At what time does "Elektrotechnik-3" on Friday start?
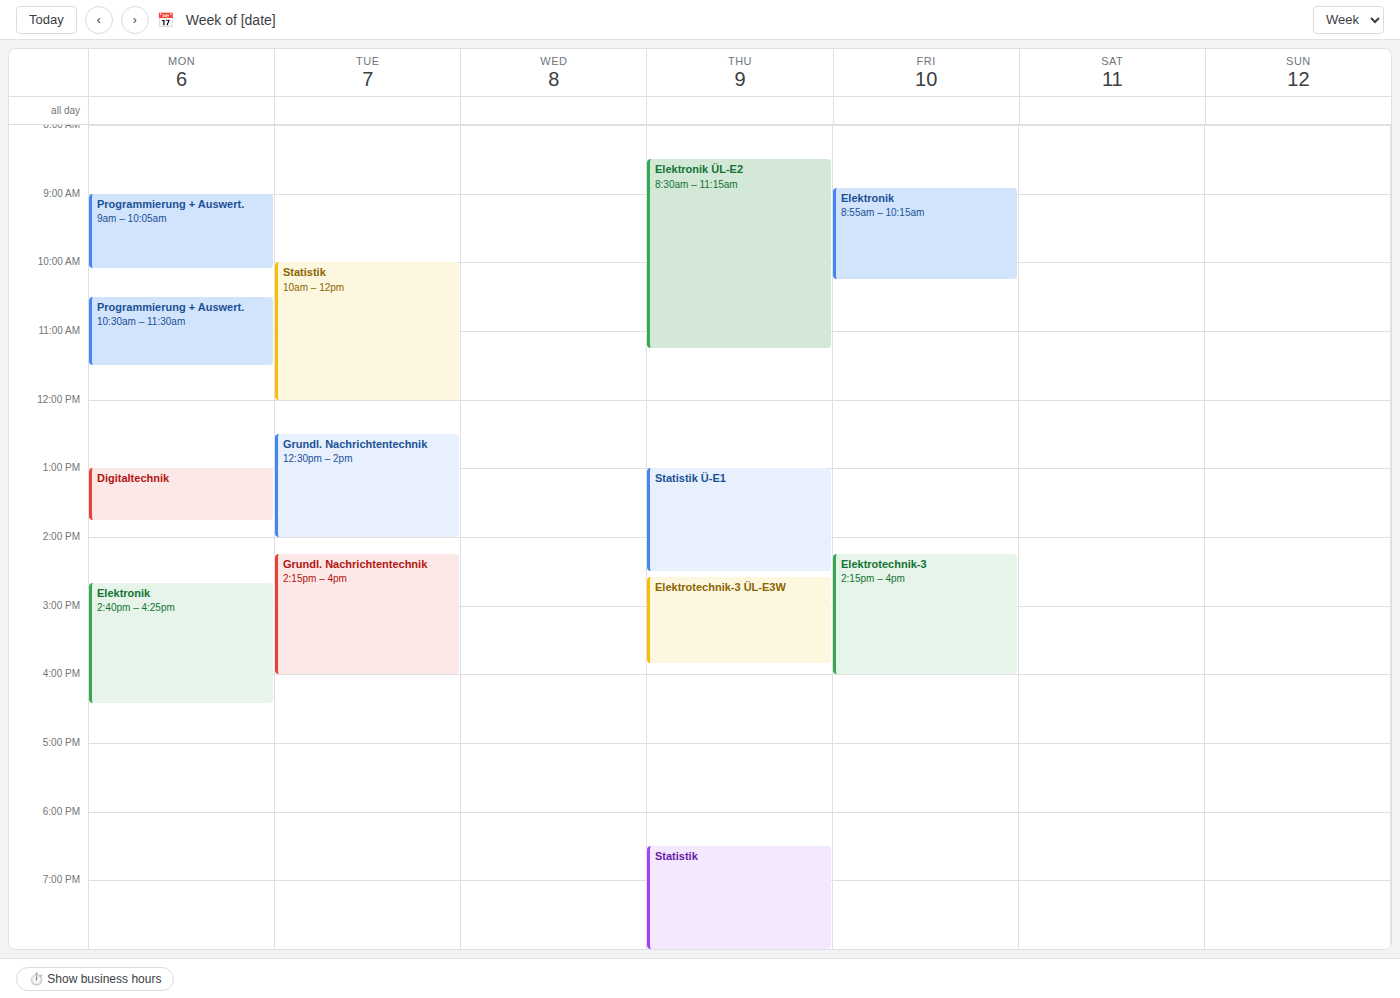
2:15 PM